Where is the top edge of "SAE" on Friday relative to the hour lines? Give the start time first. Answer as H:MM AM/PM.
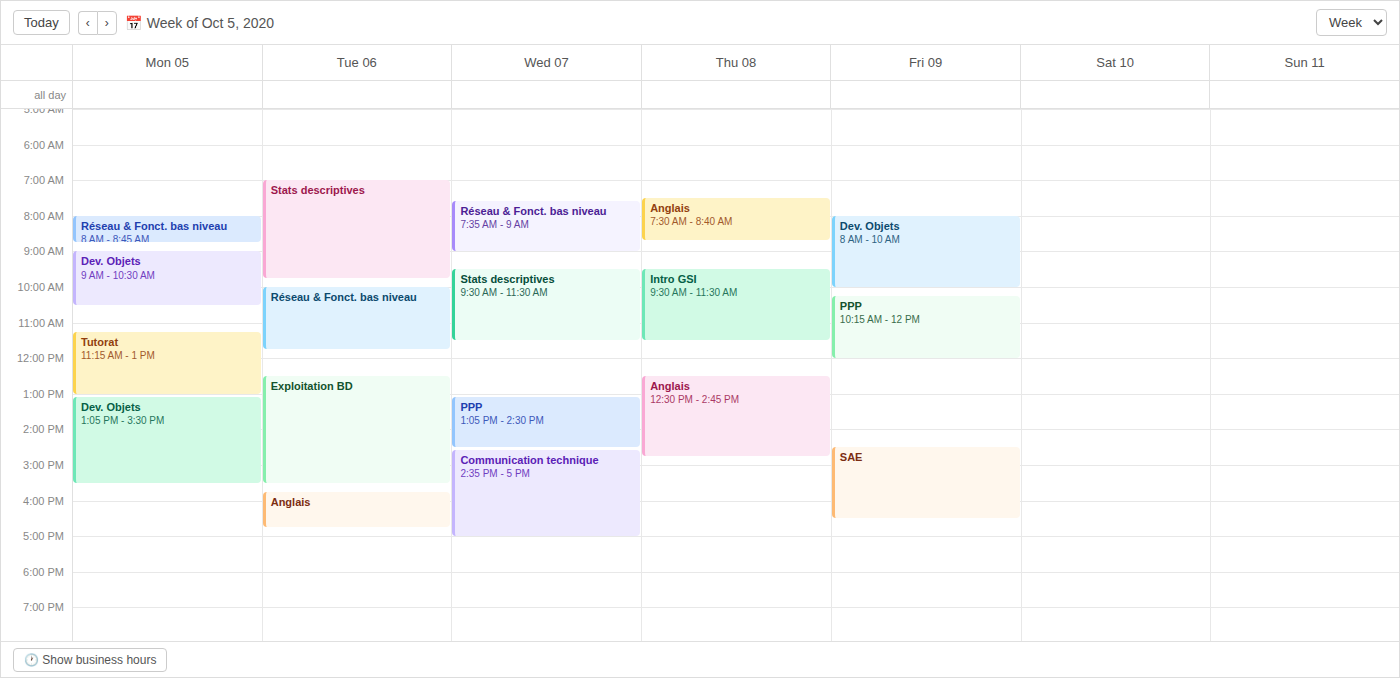
2:30 PM -- halfway between the 2 PM and 3 PM lines.